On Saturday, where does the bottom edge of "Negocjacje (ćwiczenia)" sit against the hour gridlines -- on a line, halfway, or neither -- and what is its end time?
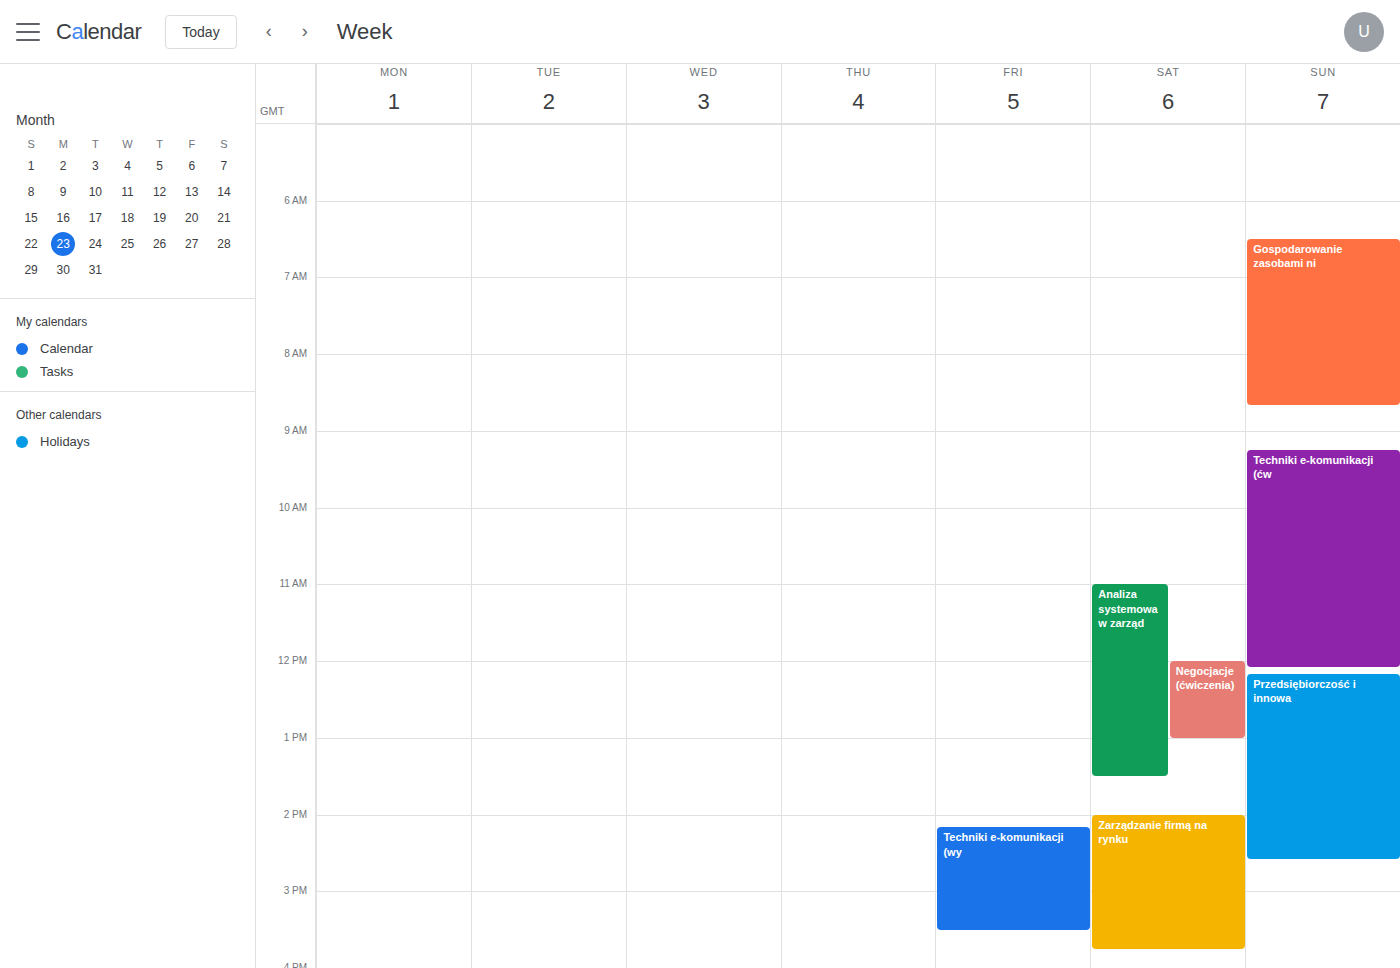
1:00 PM -- exactly on the 1 PM line.